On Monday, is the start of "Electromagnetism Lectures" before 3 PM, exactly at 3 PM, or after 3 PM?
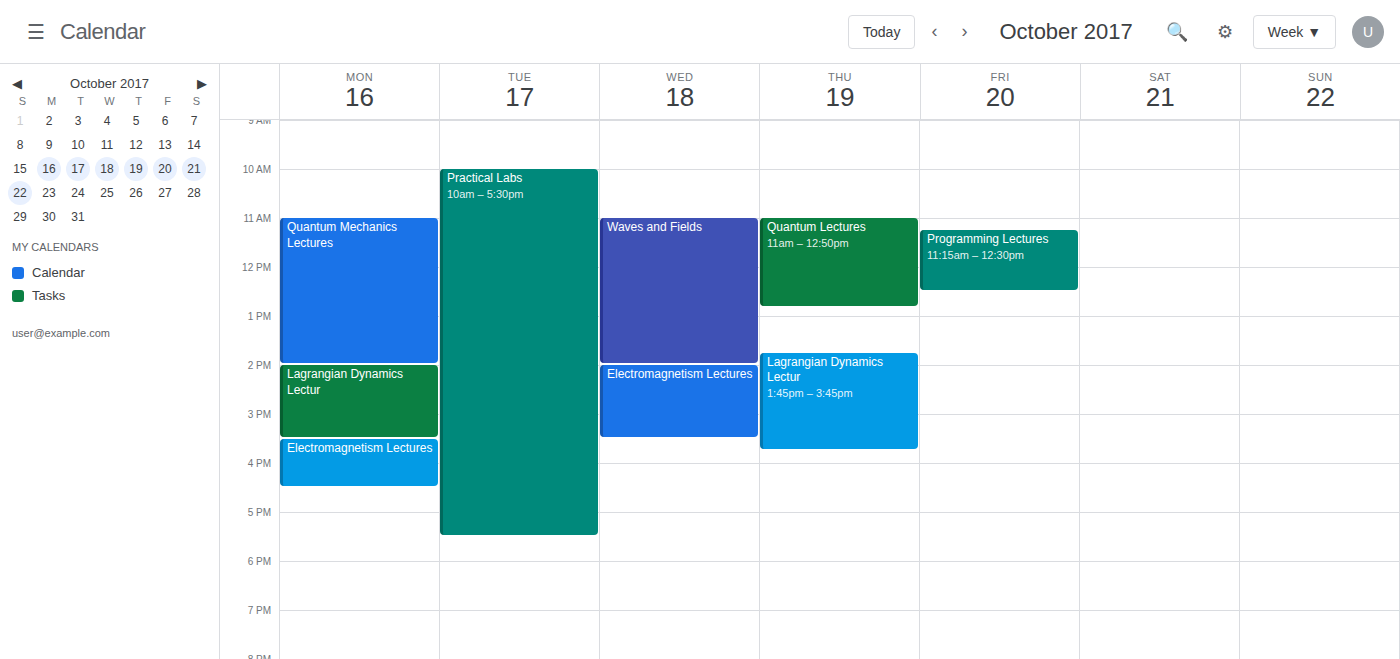
3:30 PM -- after 3 PM, 30 minutes below the 3 PM line.